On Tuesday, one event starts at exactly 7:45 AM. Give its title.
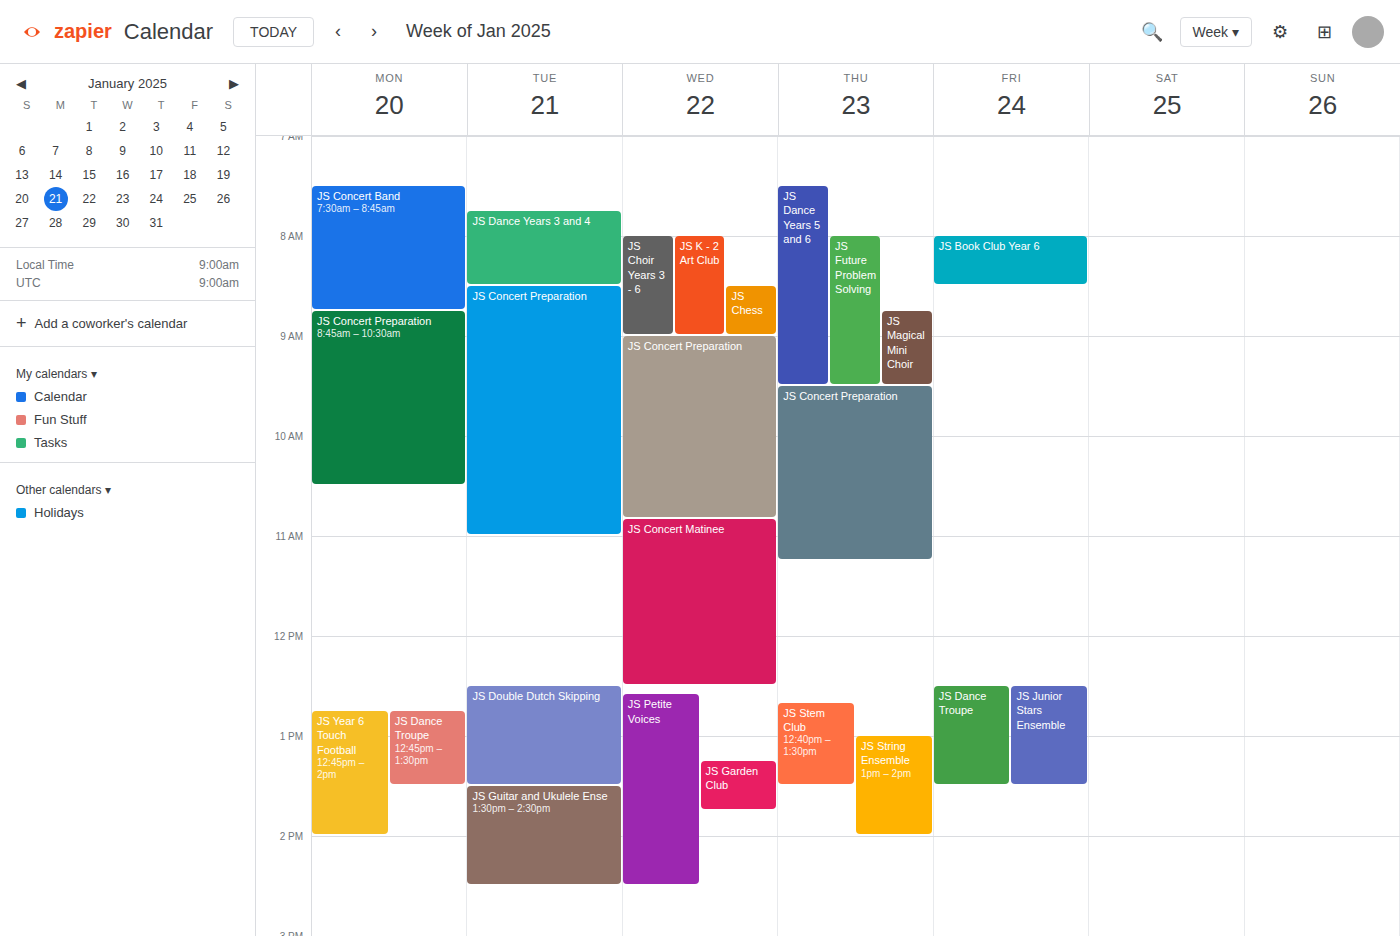
"JS Dance Years 3 and 4"